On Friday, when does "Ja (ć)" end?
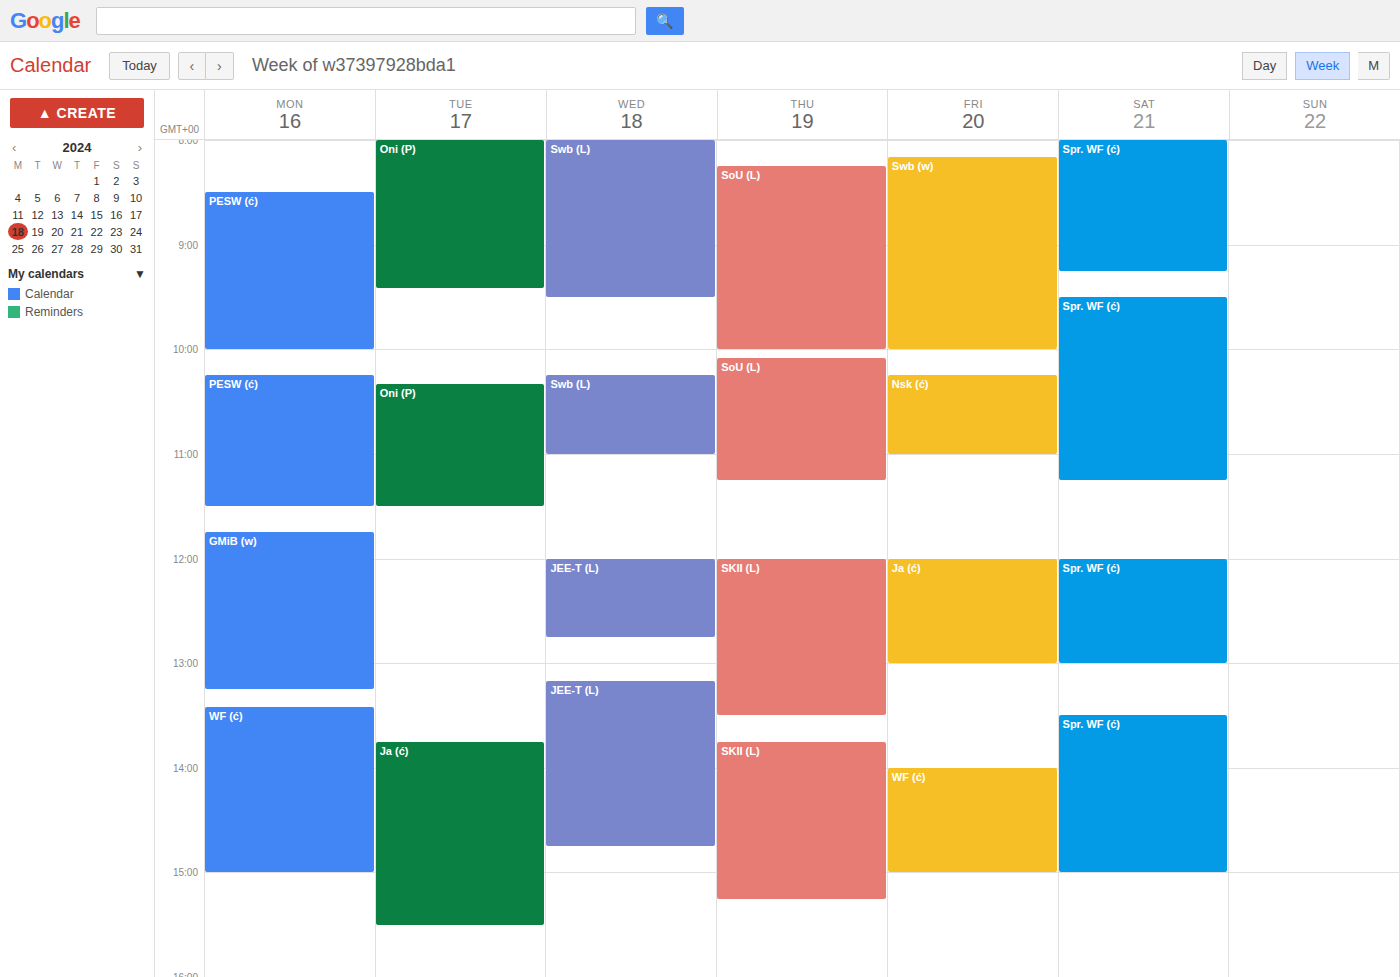
1:00 PM